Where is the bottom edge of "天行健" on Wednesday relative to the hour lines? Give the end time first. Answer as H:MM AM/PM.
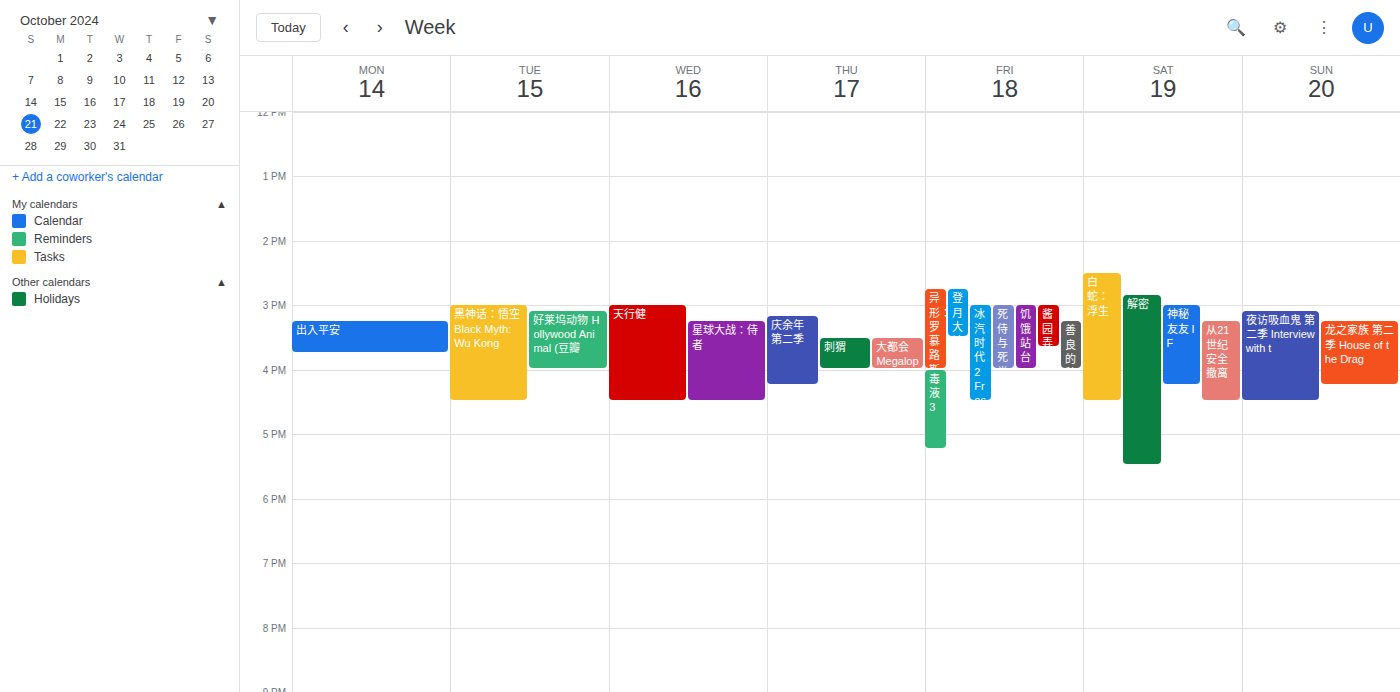
4:30 PM -- halfway between the 4 PM and 5 PM lines.